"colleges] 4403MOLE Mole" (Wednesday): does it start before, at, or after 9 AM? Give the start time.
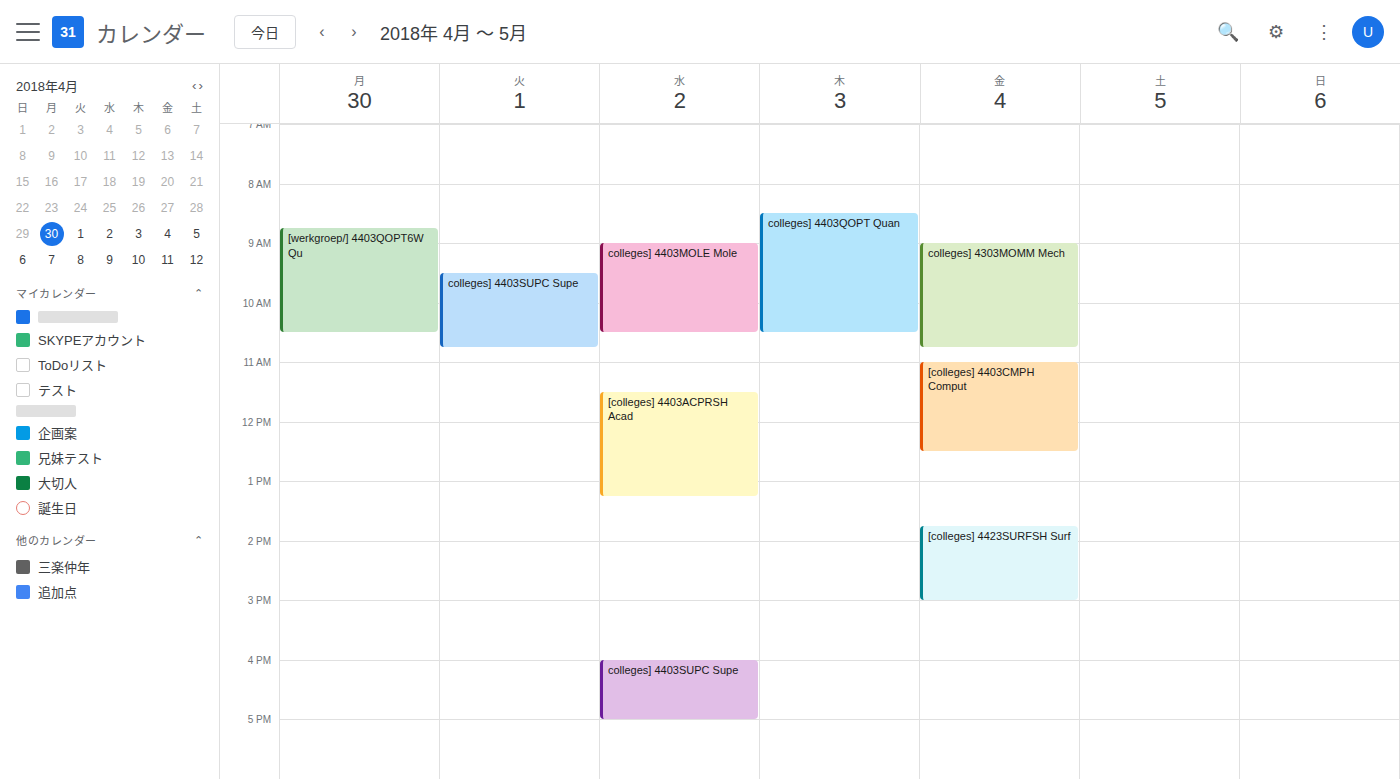
9:00 AM -- exactly at 9 AM, on the 9 AM line.